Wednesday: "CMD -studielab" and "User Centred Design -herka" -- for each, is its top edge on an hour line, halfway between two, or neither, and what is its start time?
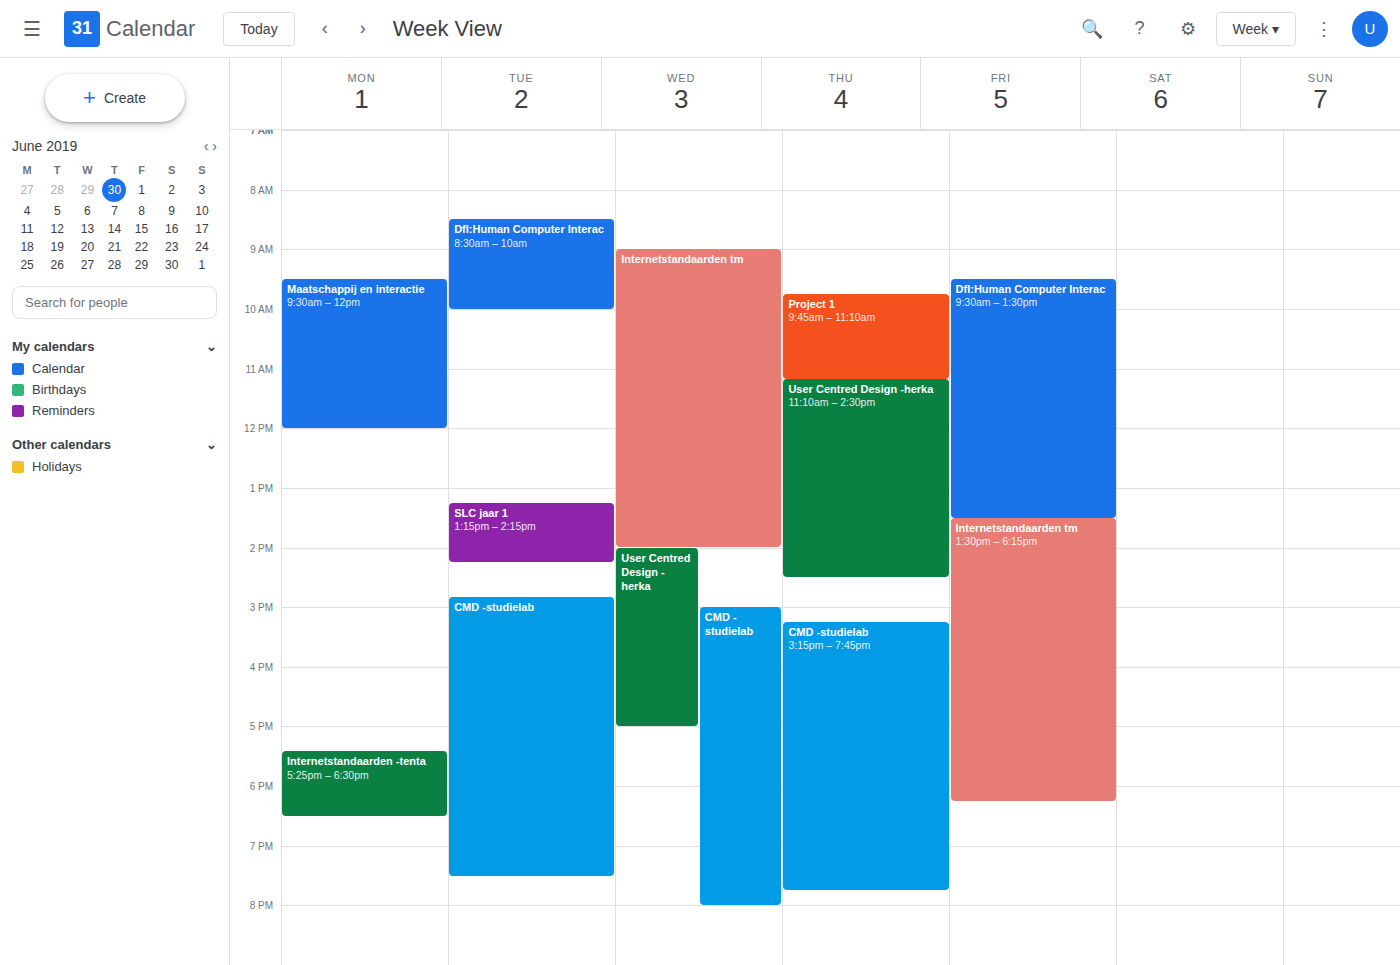
"CMD -studielab": 15:00, exactly on the 15:00 line. "User Centred Design -herka": 14:00, exactly on the 14:00 line.